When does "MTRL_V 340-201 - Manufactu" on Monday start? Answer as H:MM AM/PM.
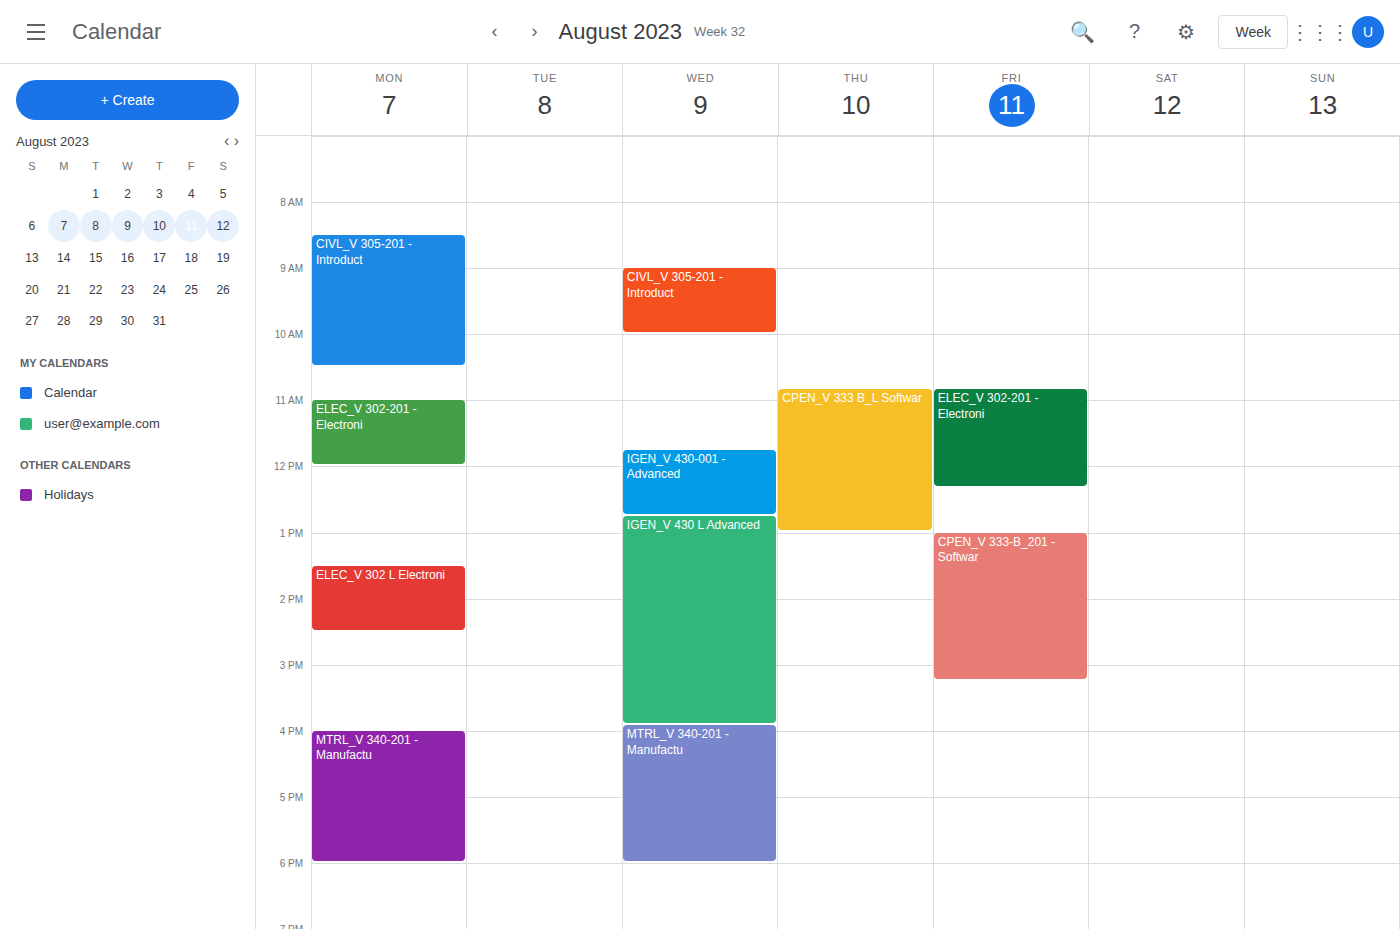
4:00 PM